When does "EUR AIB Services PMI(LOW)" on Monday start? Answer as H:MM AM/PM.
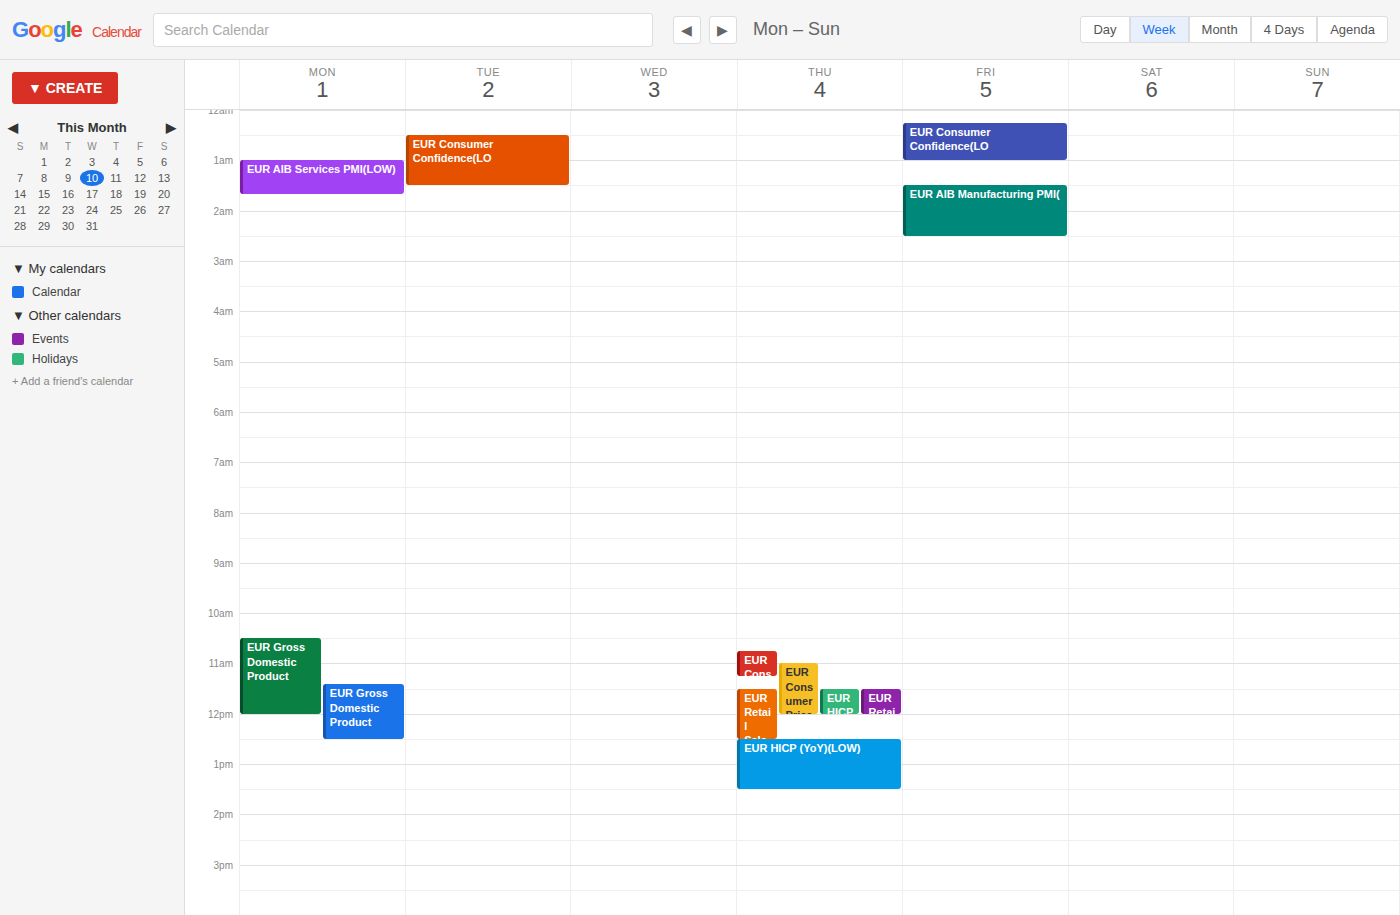
1:00 AM